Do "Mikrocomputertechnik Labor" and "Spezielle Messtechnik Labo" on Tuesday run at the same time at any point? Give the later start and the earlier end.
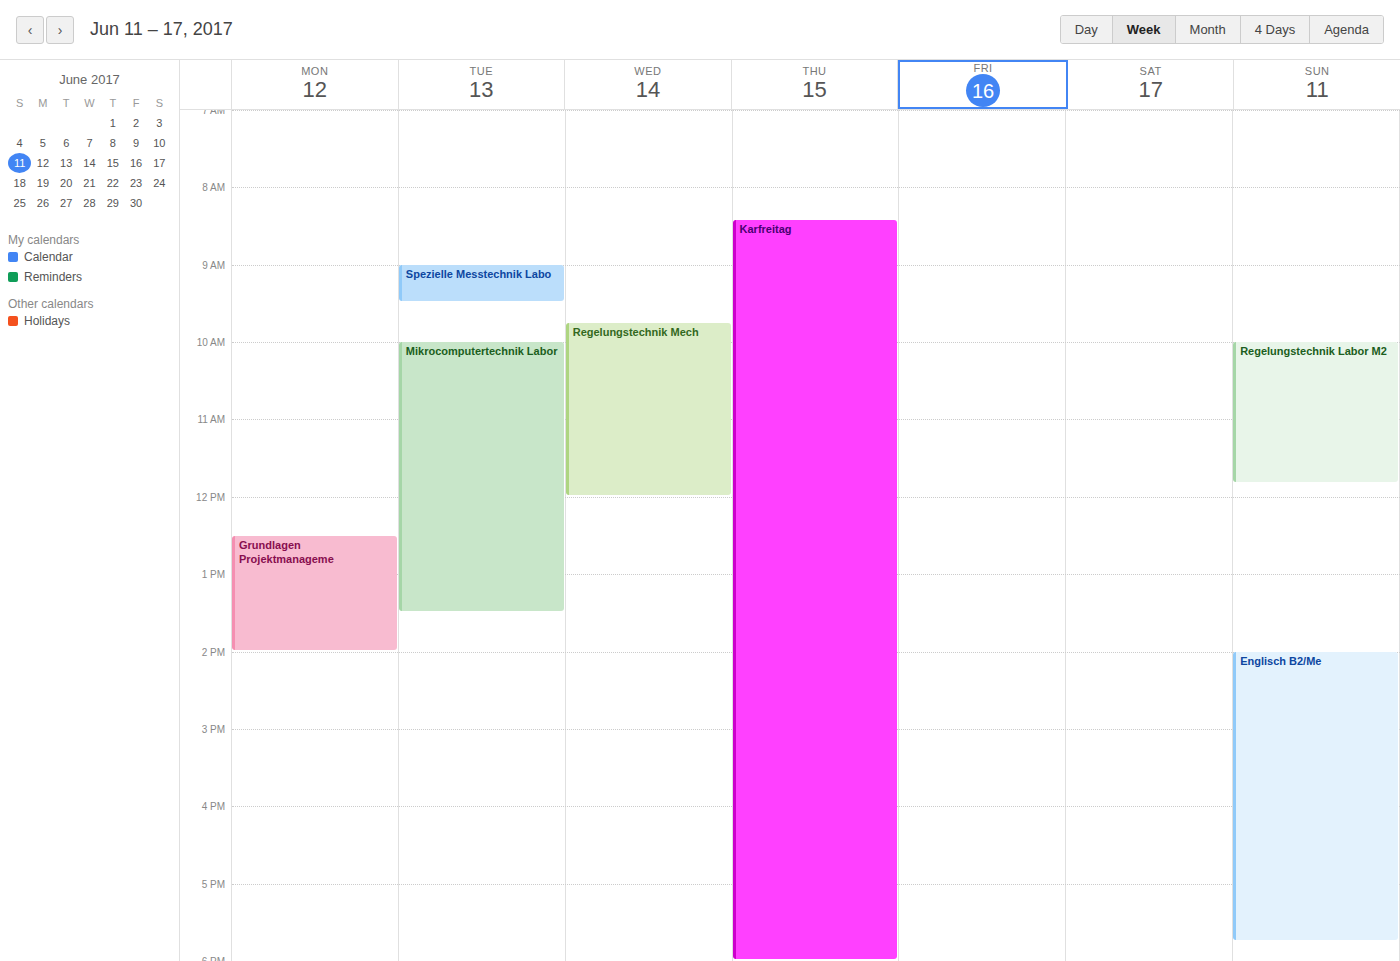
"Spezielle Messtechnik Labo" ends at 9:30 AM and "Mikrocomputertechnik Labor" starts at 10:00 AM -- no overlap.